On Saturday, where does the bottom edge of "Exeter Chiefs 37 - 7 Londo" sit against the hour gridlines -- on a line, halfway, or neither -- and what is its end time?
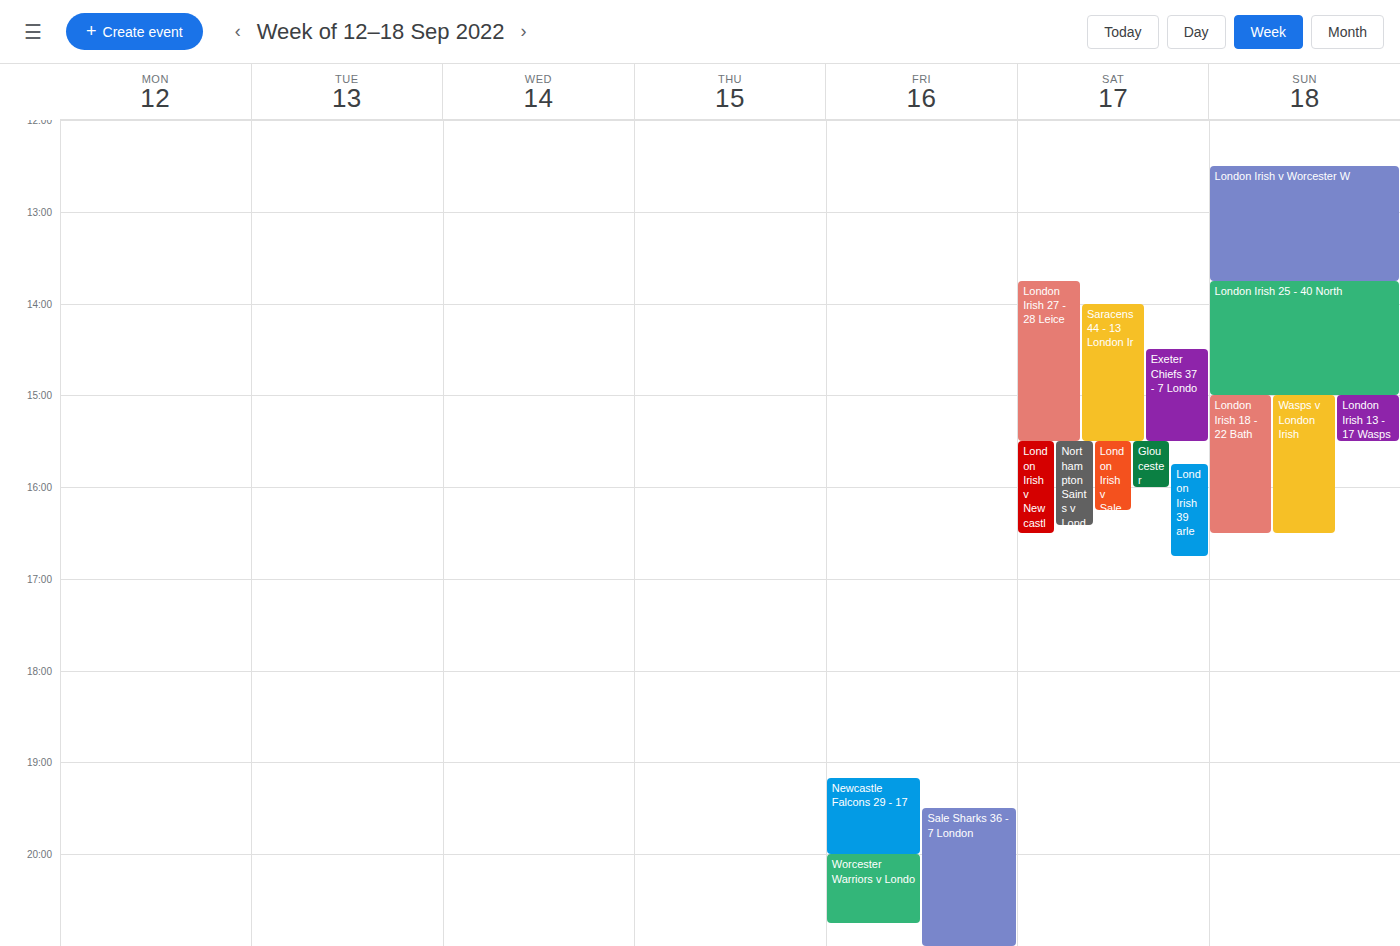
3:30 PM -- halfway between the 3 PM and 4 PM lines.